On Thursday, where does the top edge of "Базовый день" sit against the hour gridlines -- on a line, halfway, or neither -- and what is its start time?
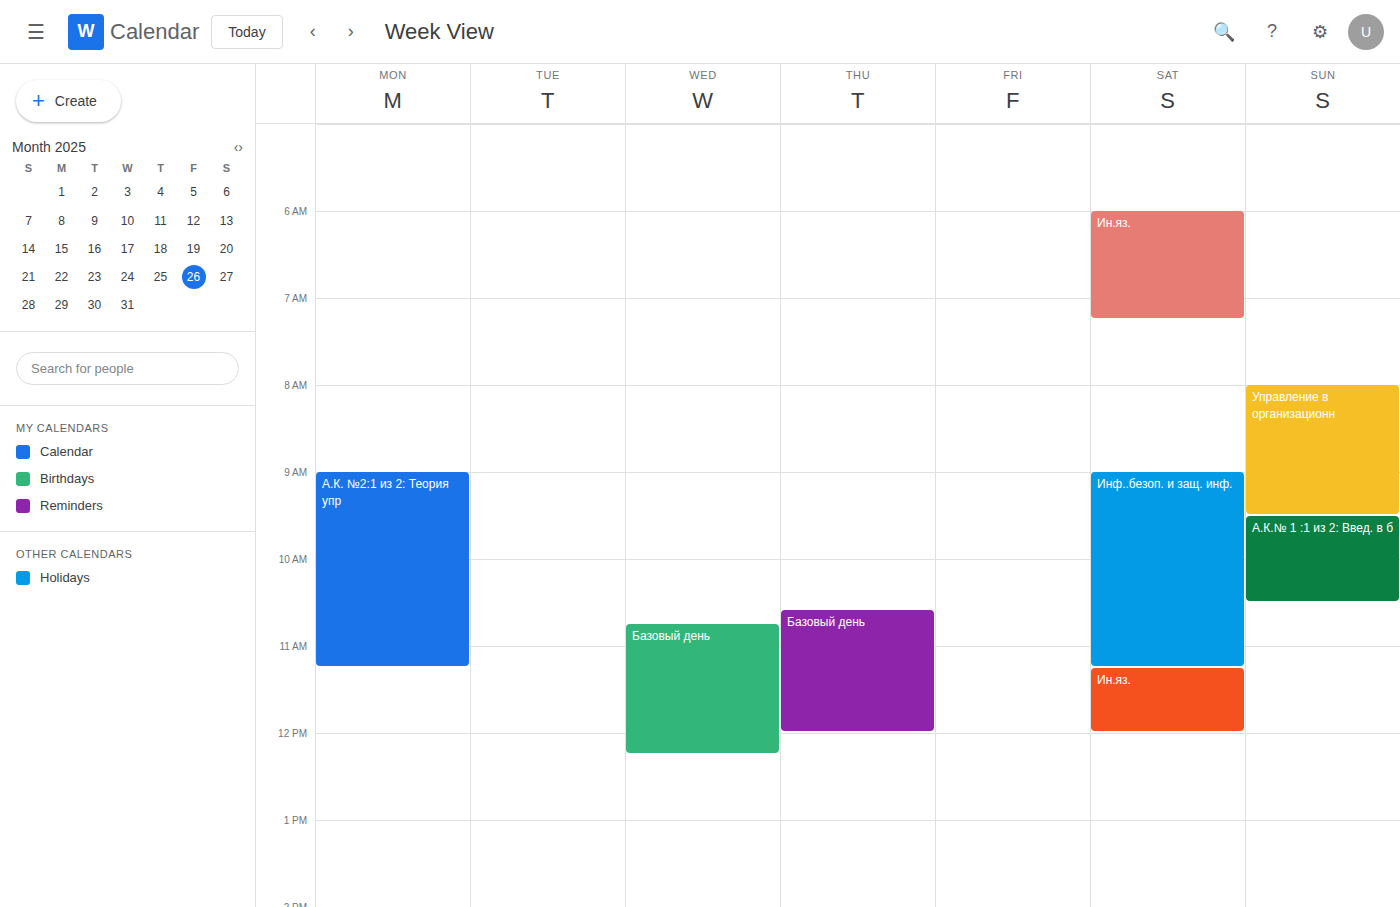
10:35 AM -- neither: 35 minutes below the 10 AM line and 25 minutes above the 11 AM line.